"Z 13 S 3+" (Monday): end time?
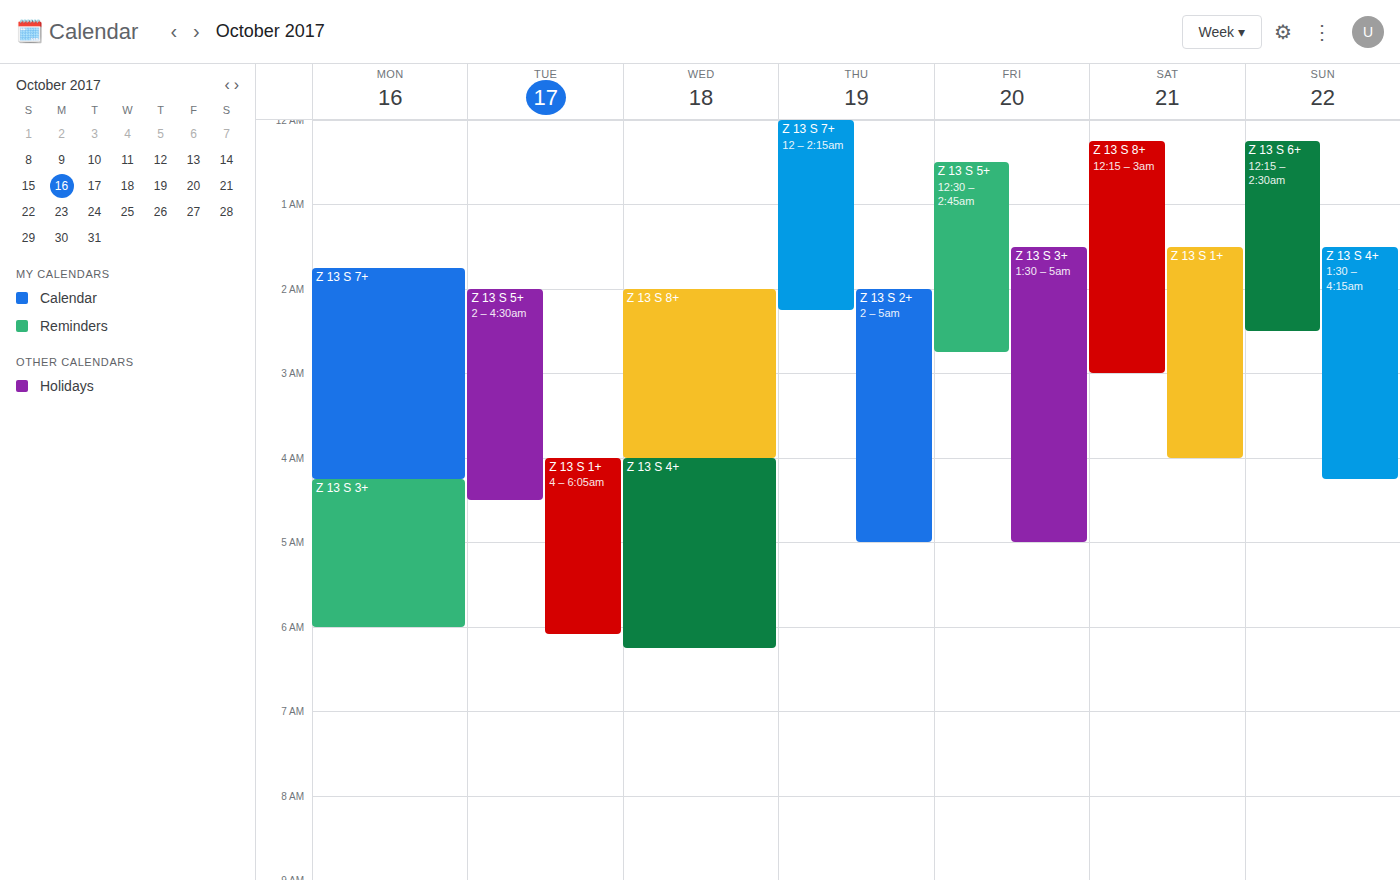
06:00